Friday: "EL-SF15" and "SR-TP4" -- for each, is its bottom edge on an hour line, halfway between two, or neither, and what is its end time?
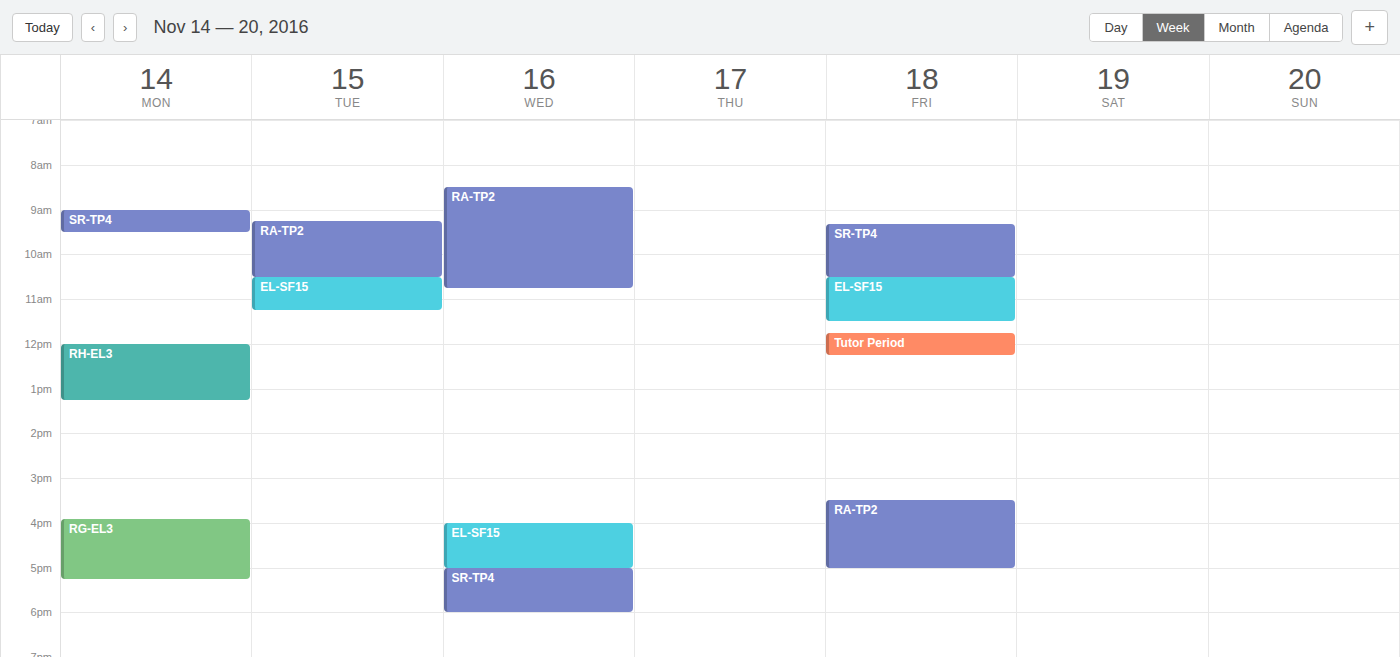
"EL-SF15": 11:30 AM, halfway between the 11 AM and 12 PM lines. "SR-TP4": 10:30 AM, halfway between the 10 AM and 11 AM lines.